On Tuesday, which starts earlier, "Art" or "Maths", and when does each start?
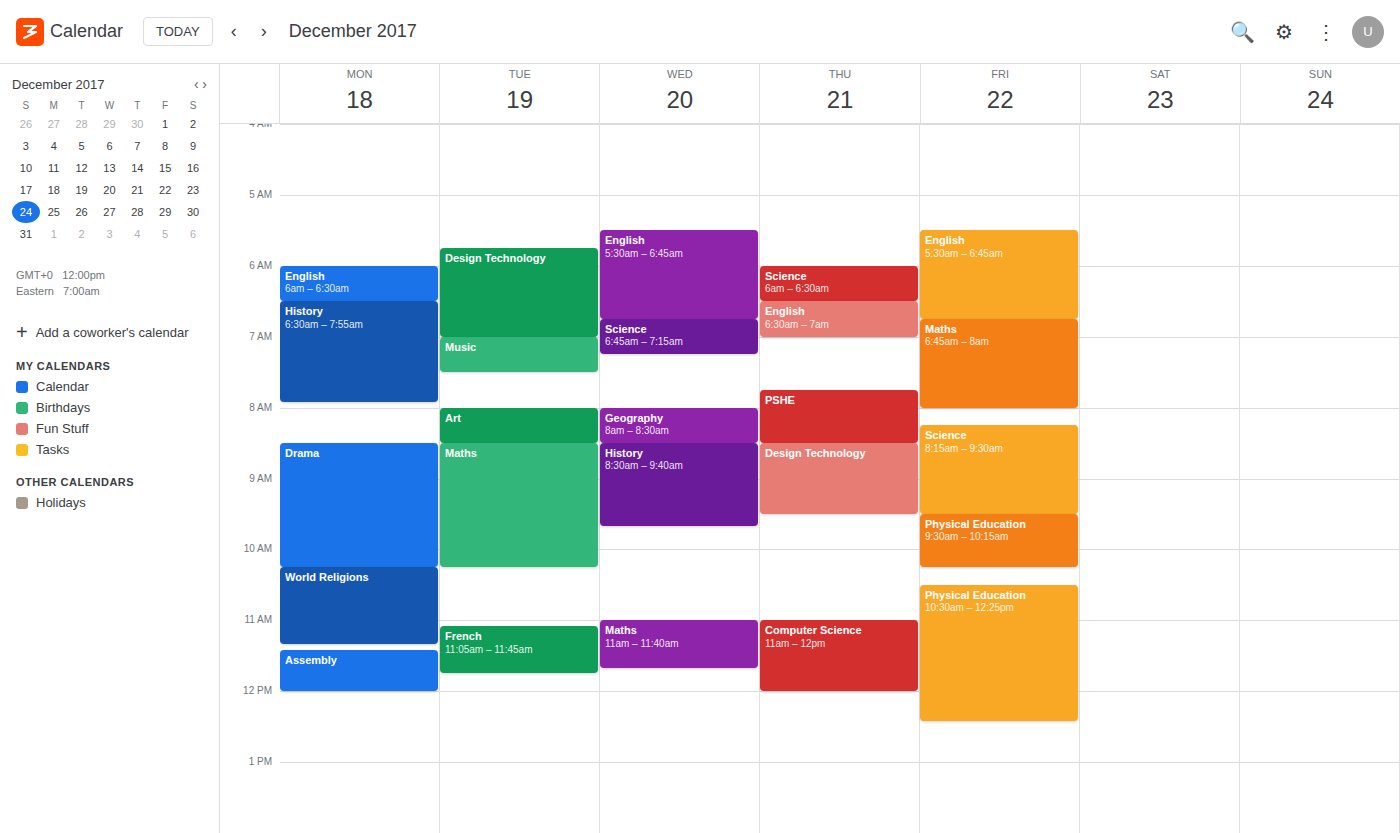
"Art" 8:00 AM; "Maths" 8:30 AM.